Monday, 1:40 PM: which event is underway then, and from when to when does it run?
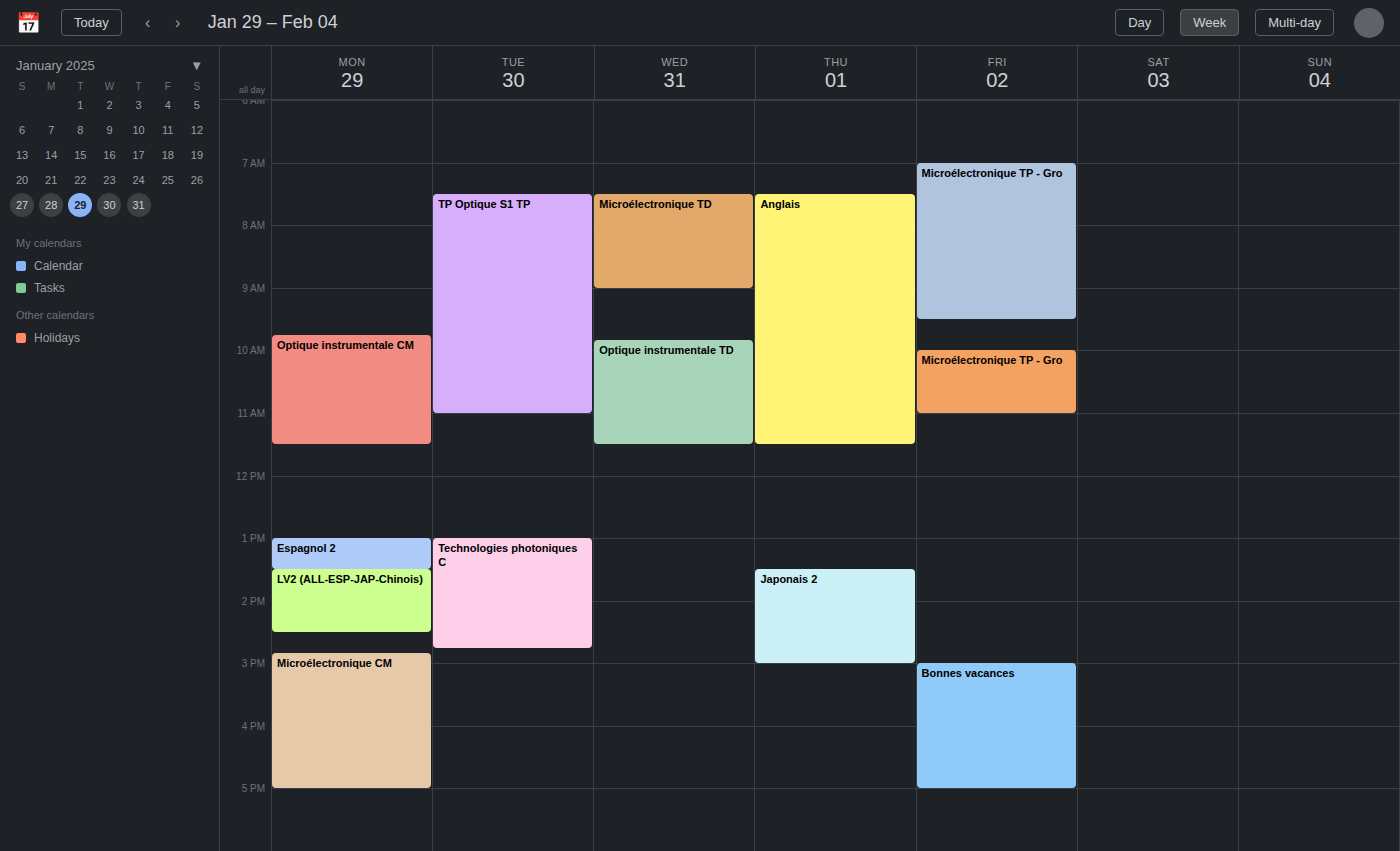
"LV2 (ALL-ESP-JAP-Chinois)", 1:30 PM to 2:30 PM